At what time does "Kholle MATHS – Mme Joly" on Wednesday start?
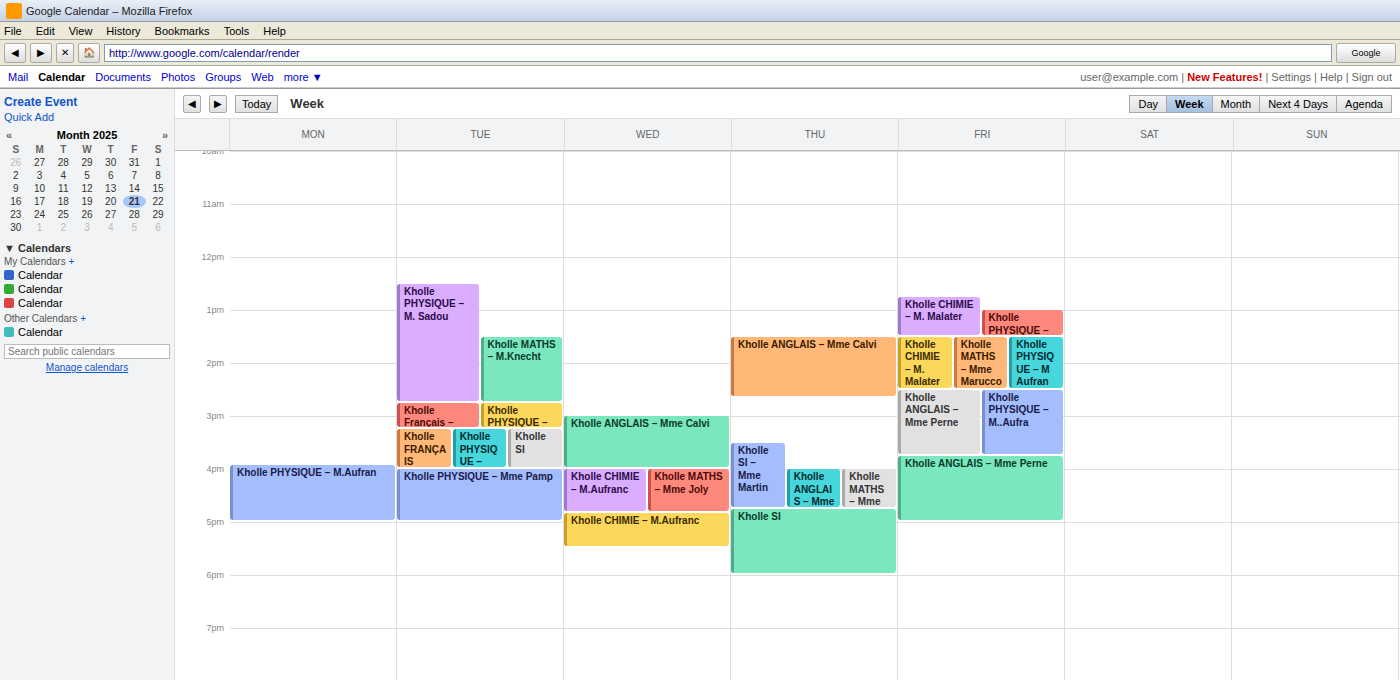
16:00